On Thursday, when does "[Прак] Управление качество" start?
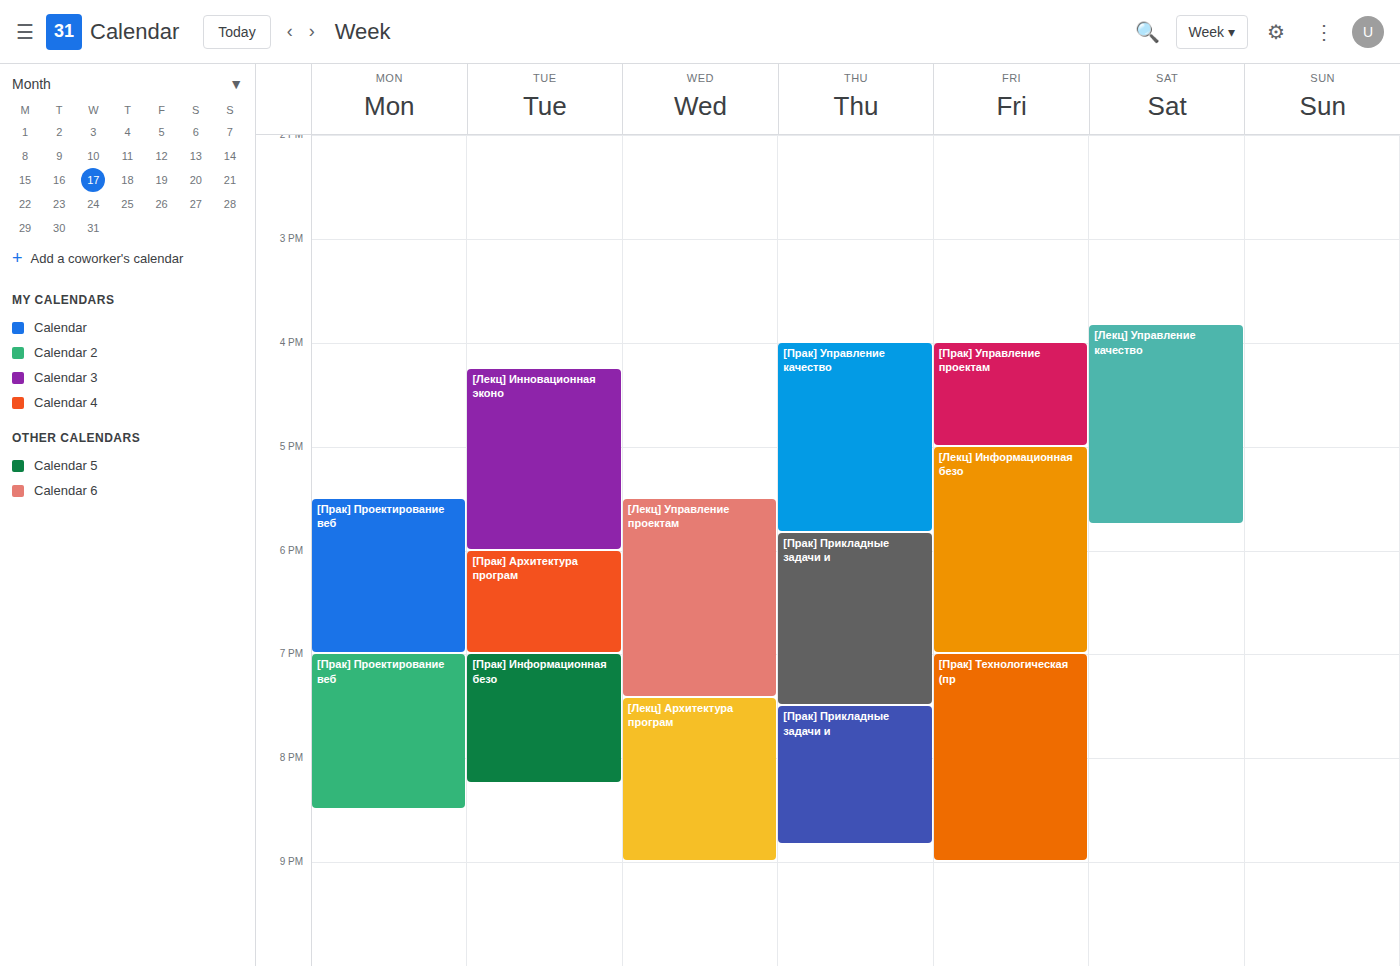
4:00 PM